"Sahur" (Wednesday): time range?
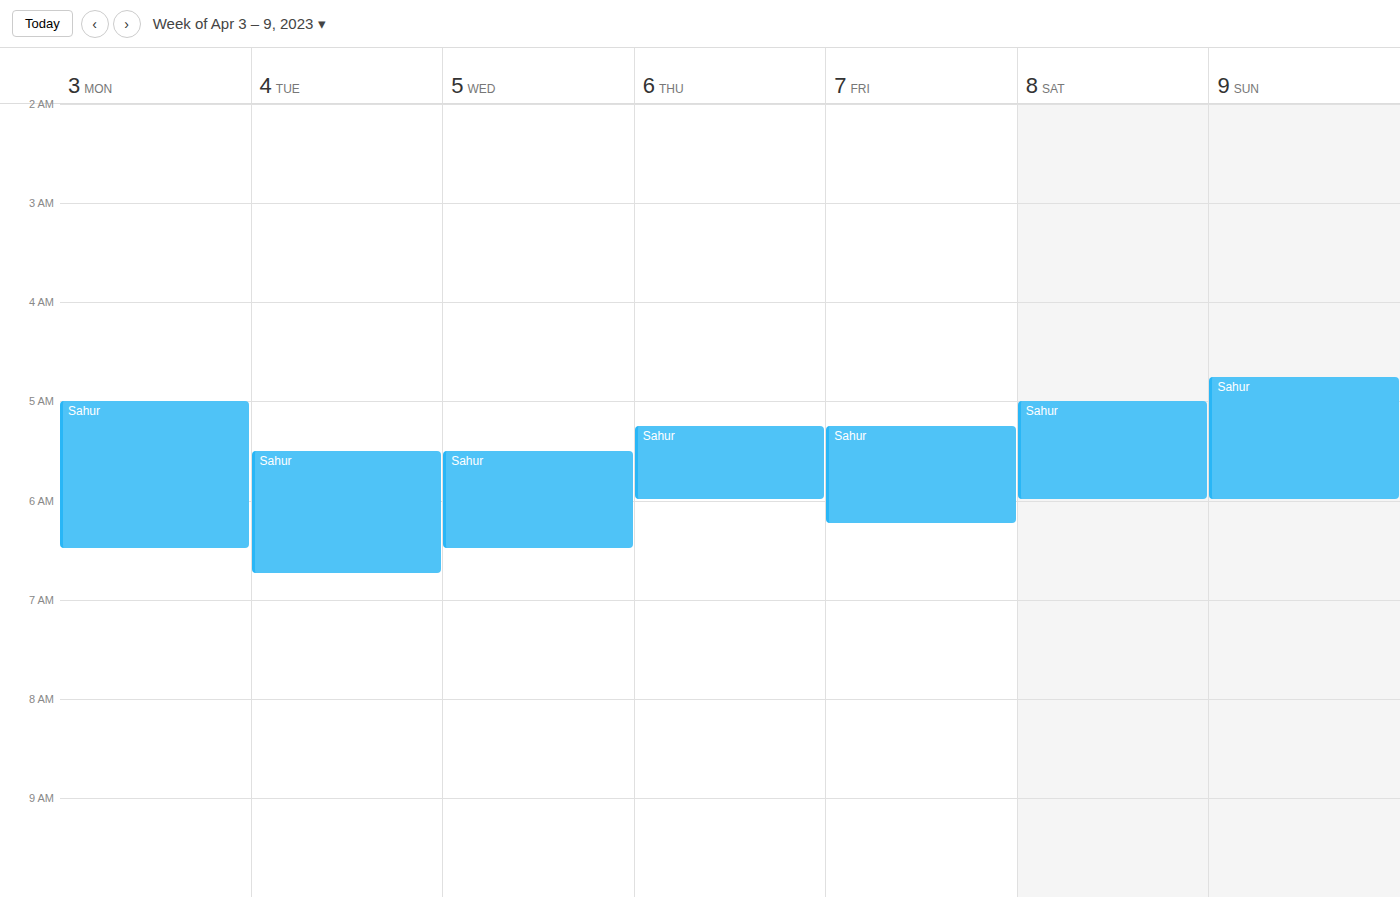
5:30 AM to 6:30 AM